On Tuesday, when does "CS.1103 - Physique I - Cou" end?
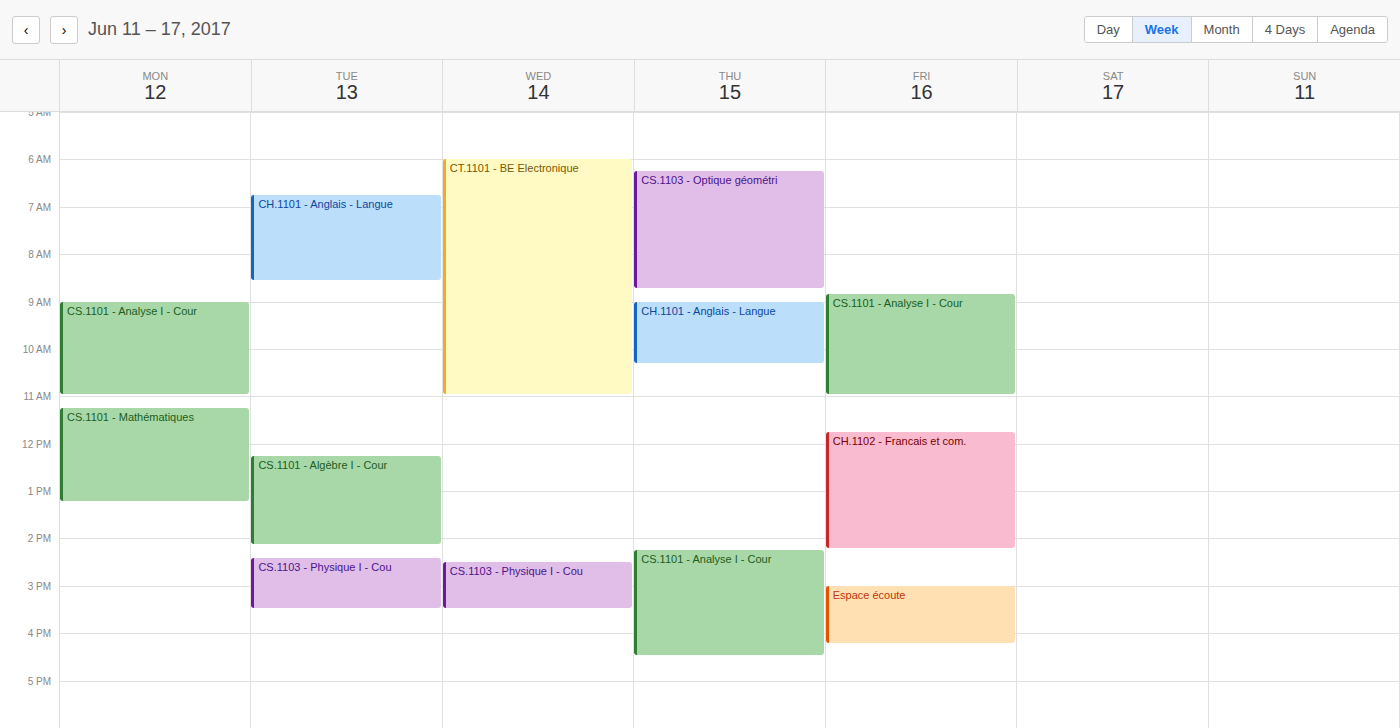
3:30 PM